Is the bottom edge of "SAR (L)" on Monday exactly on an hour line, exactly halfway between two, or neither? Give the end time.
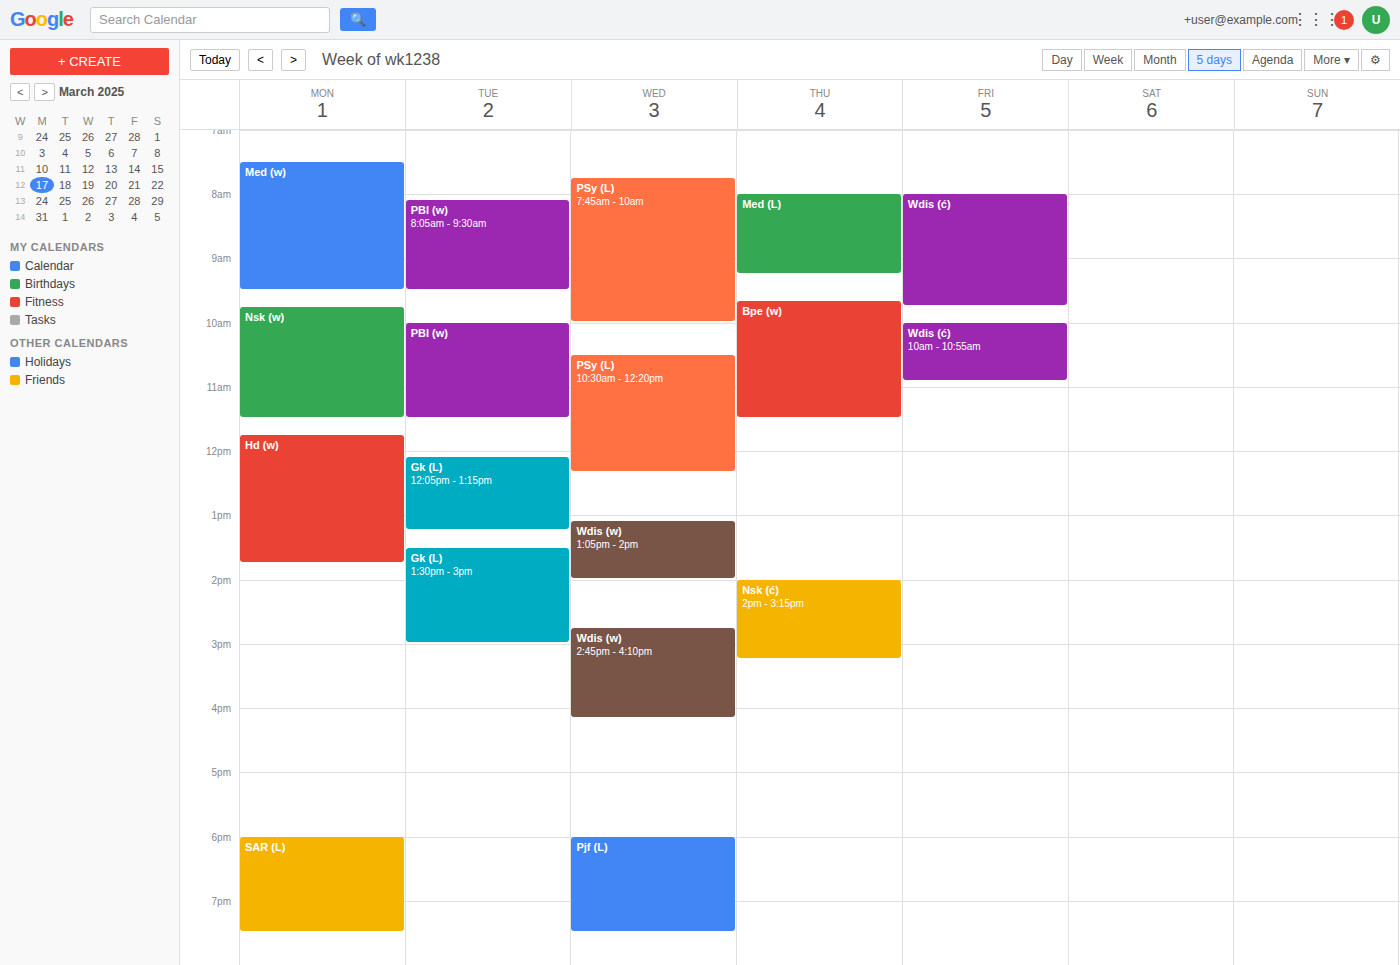
7:30 PM -- halfway between the 7 PM and 8 PM lines.